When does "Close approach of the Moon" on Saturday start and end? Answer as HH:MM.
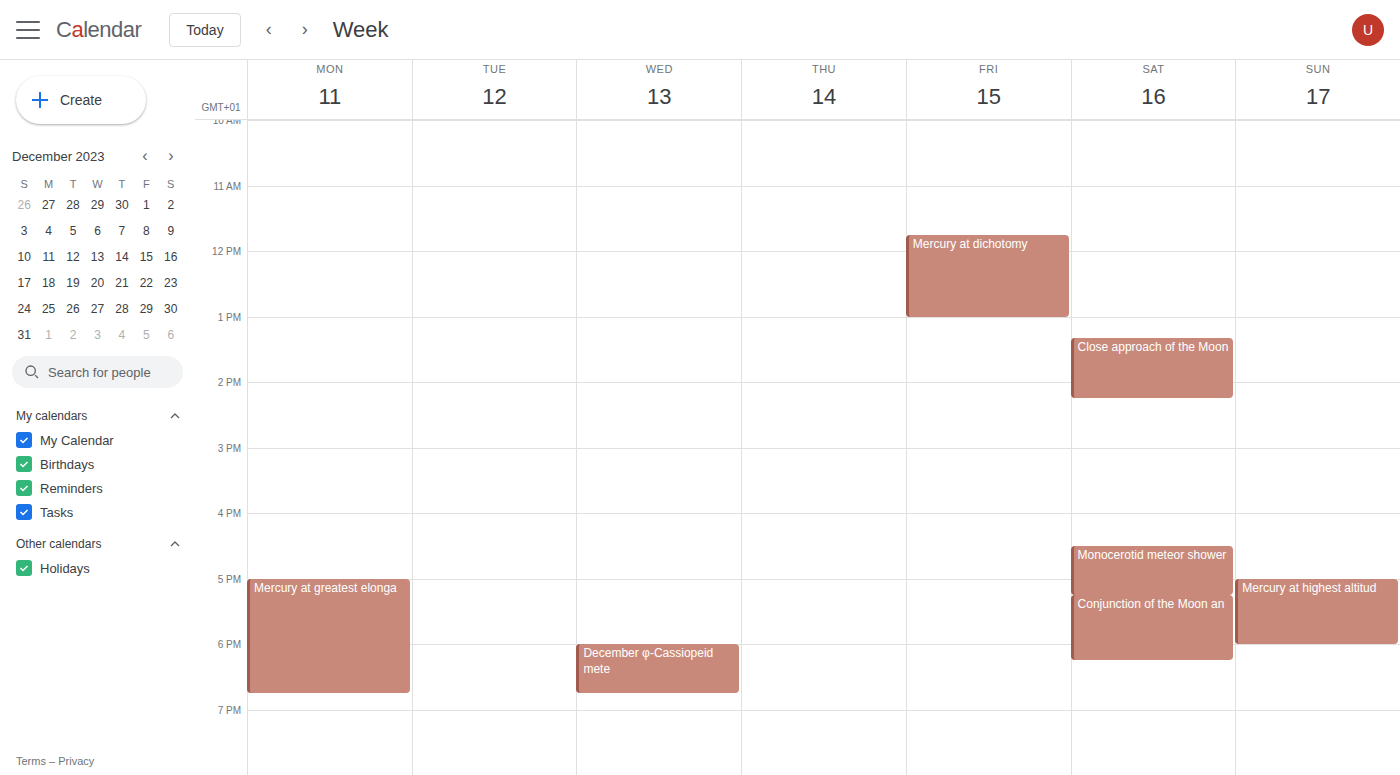
13:20 to 14:15